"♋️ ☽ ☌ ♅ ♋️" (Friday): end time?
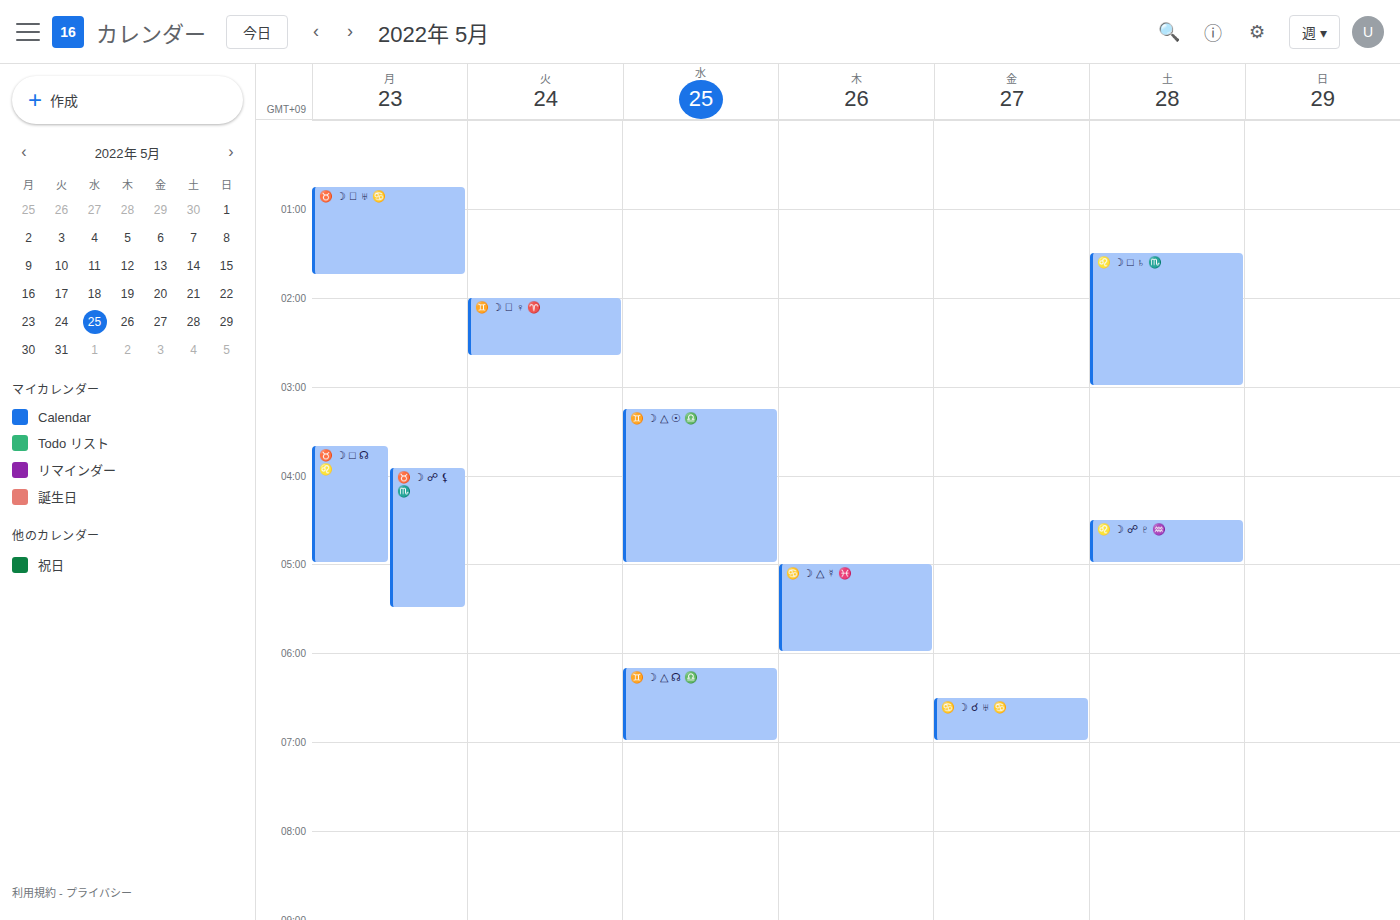
7:00 AM